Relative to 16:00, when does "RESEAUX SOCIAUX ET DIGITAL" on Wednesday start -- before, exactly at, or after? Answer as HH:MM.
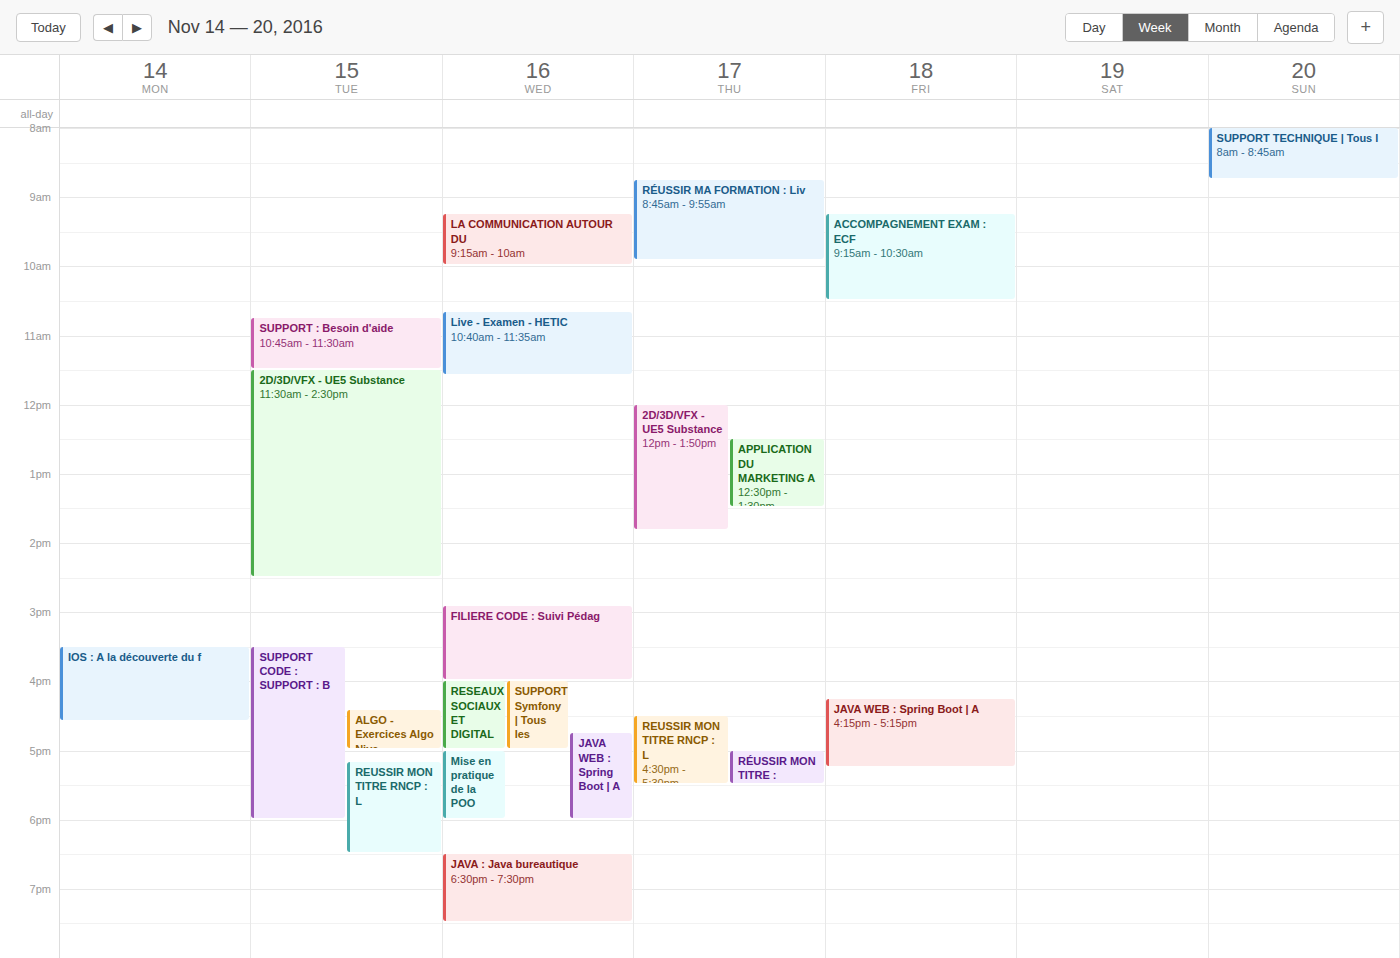
16:00 -- exactly at 16:00, on the 16:00 line.